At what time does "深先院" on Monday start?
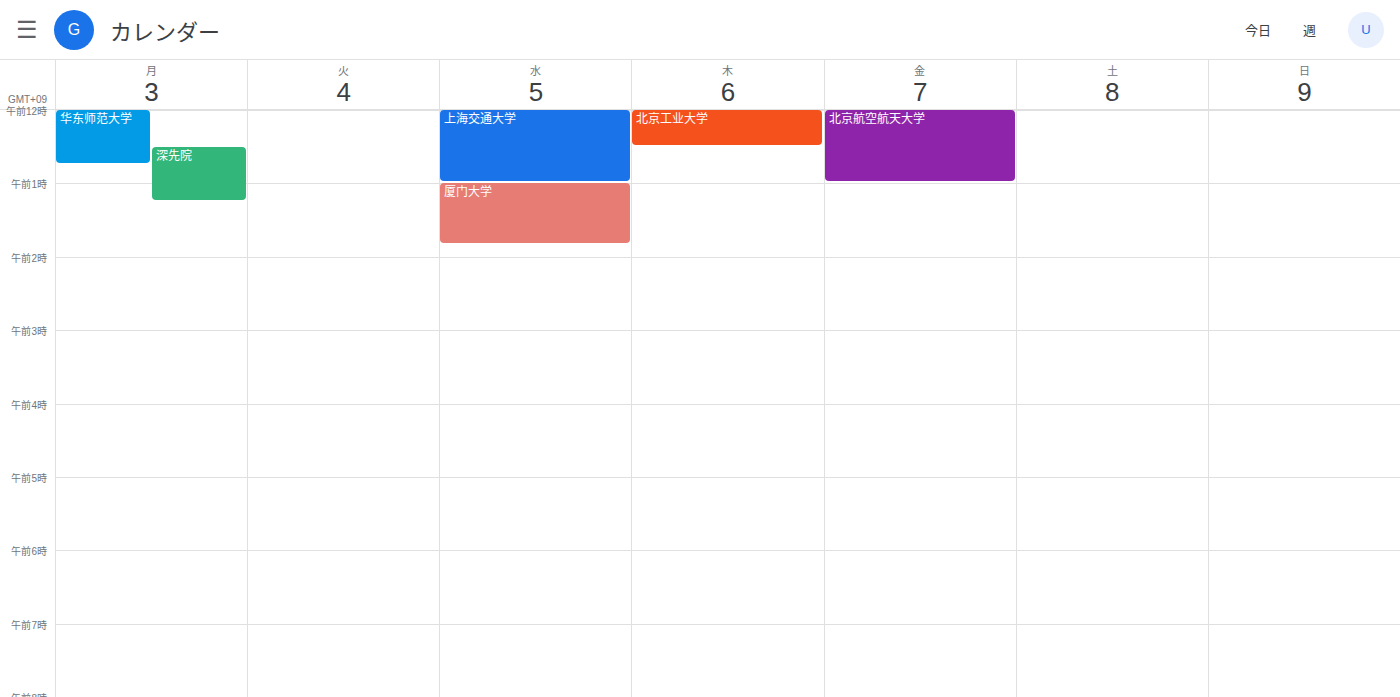
12:30 AM